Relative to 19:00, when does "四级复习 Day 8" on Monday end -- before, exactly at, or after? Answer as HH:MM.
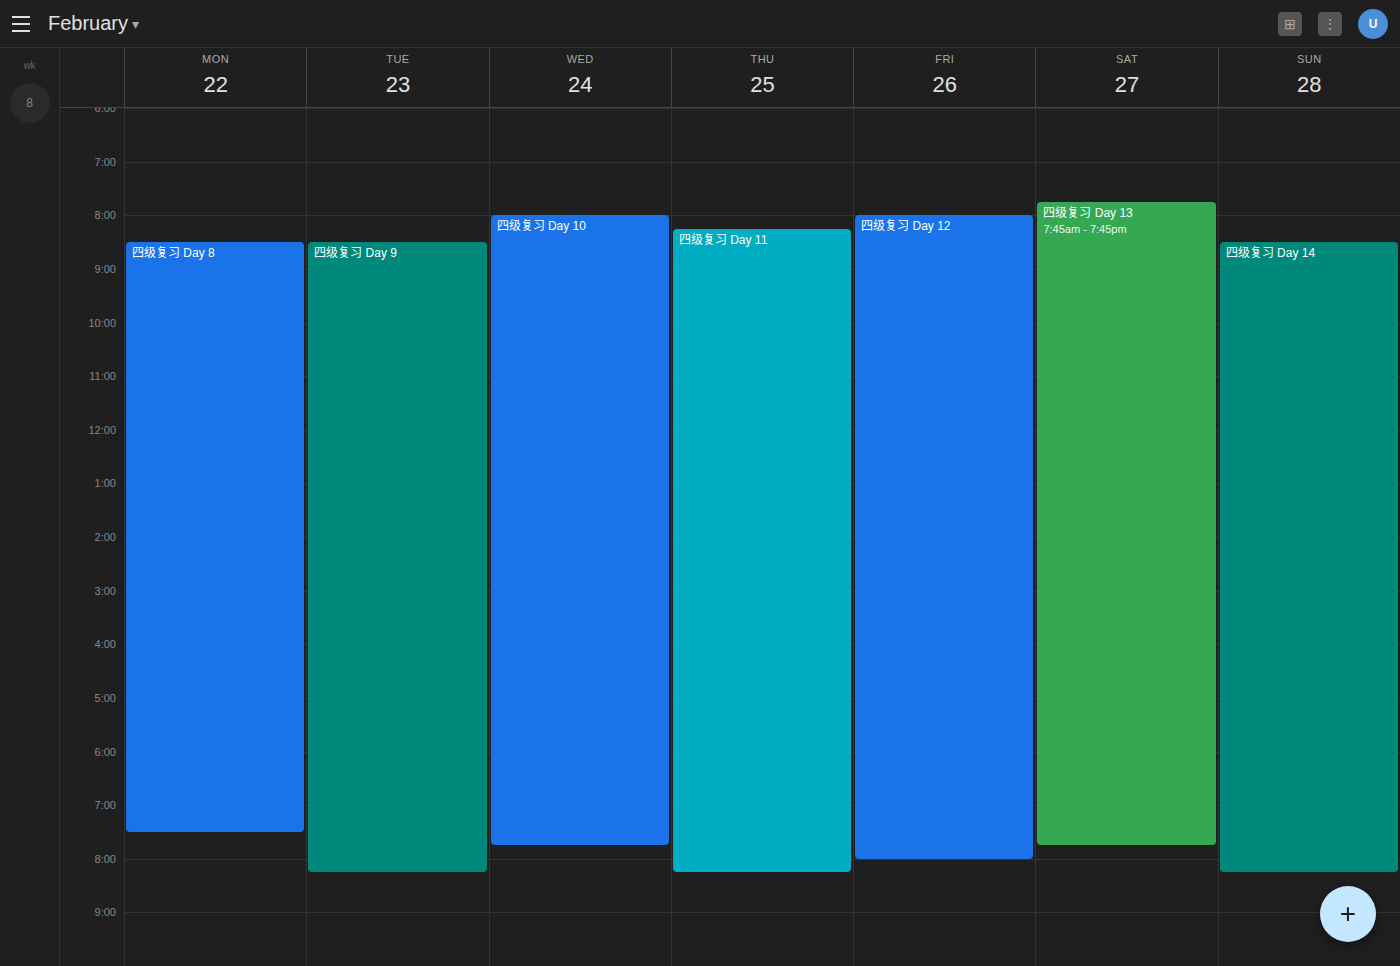
19:30 -- after 19:00, 30 minutes below the 19:00 line.